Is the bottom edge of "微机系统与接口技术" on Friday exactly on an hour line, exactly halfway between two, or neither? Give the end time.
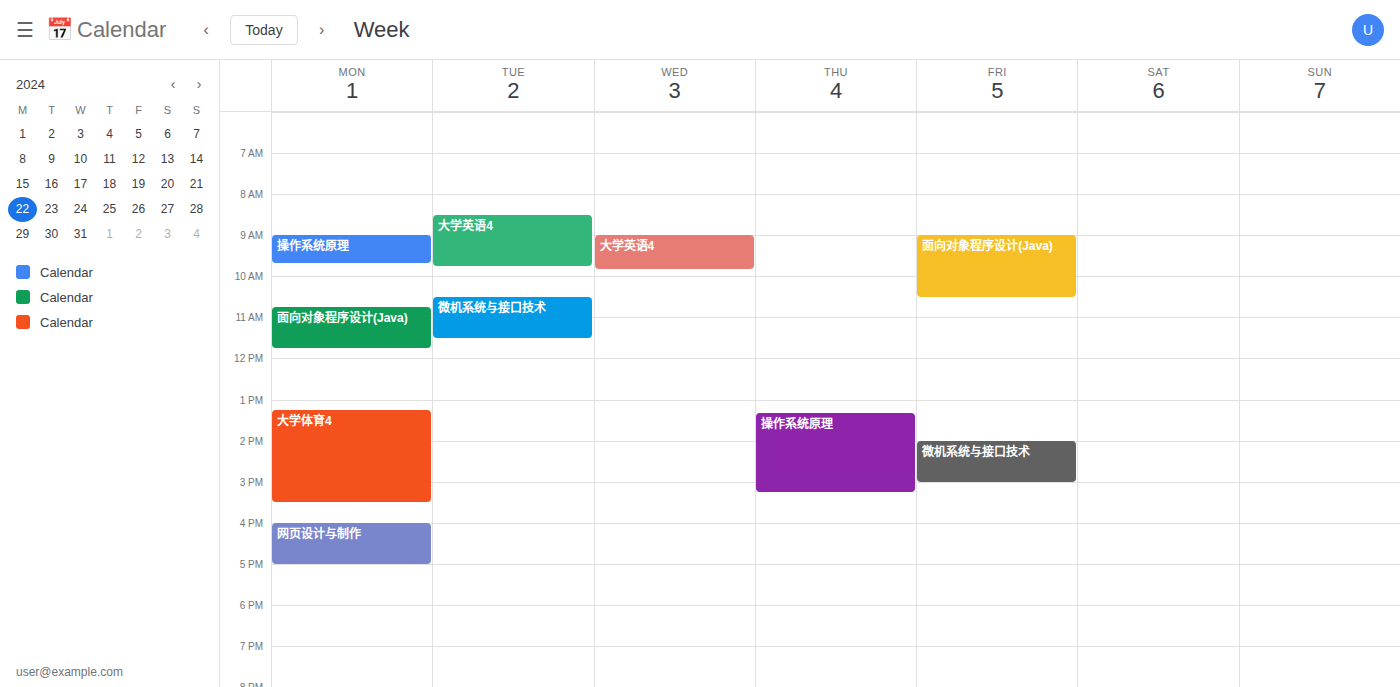
3:00 PM -- exactly on the 3 PM line.